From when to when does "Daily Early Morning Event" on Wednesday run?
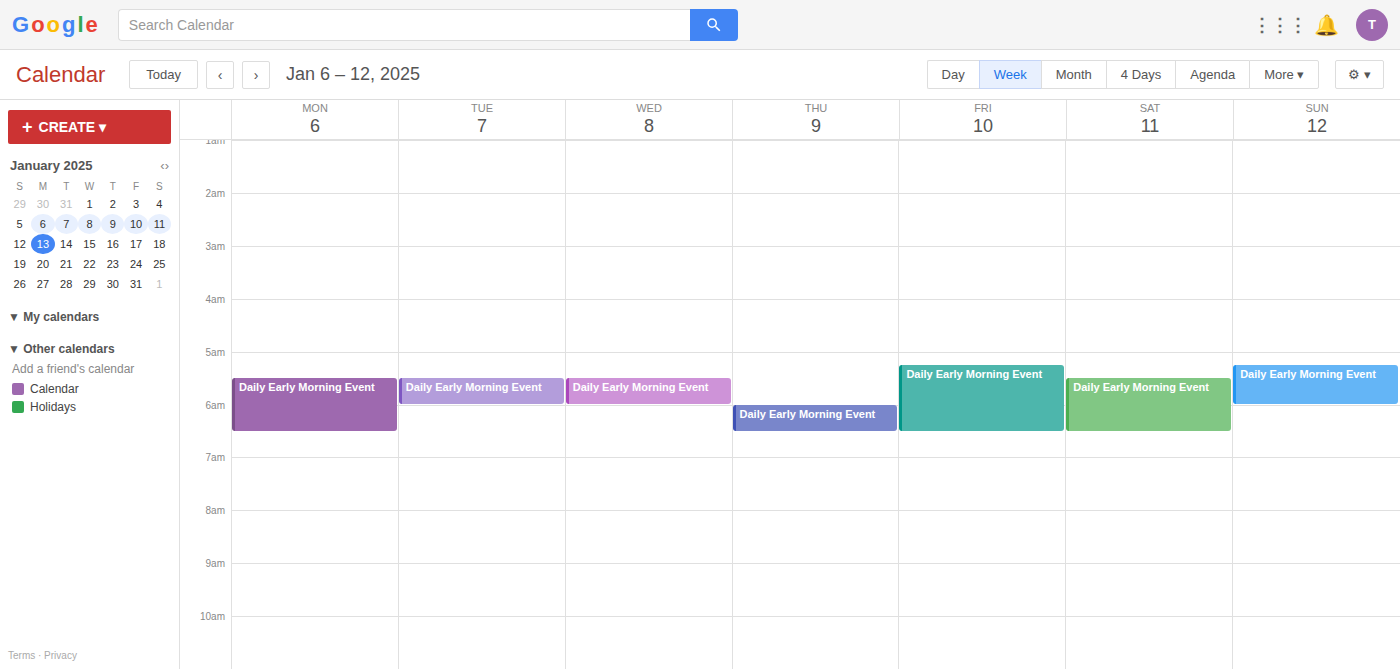
5:30 AM to 6:00 AM